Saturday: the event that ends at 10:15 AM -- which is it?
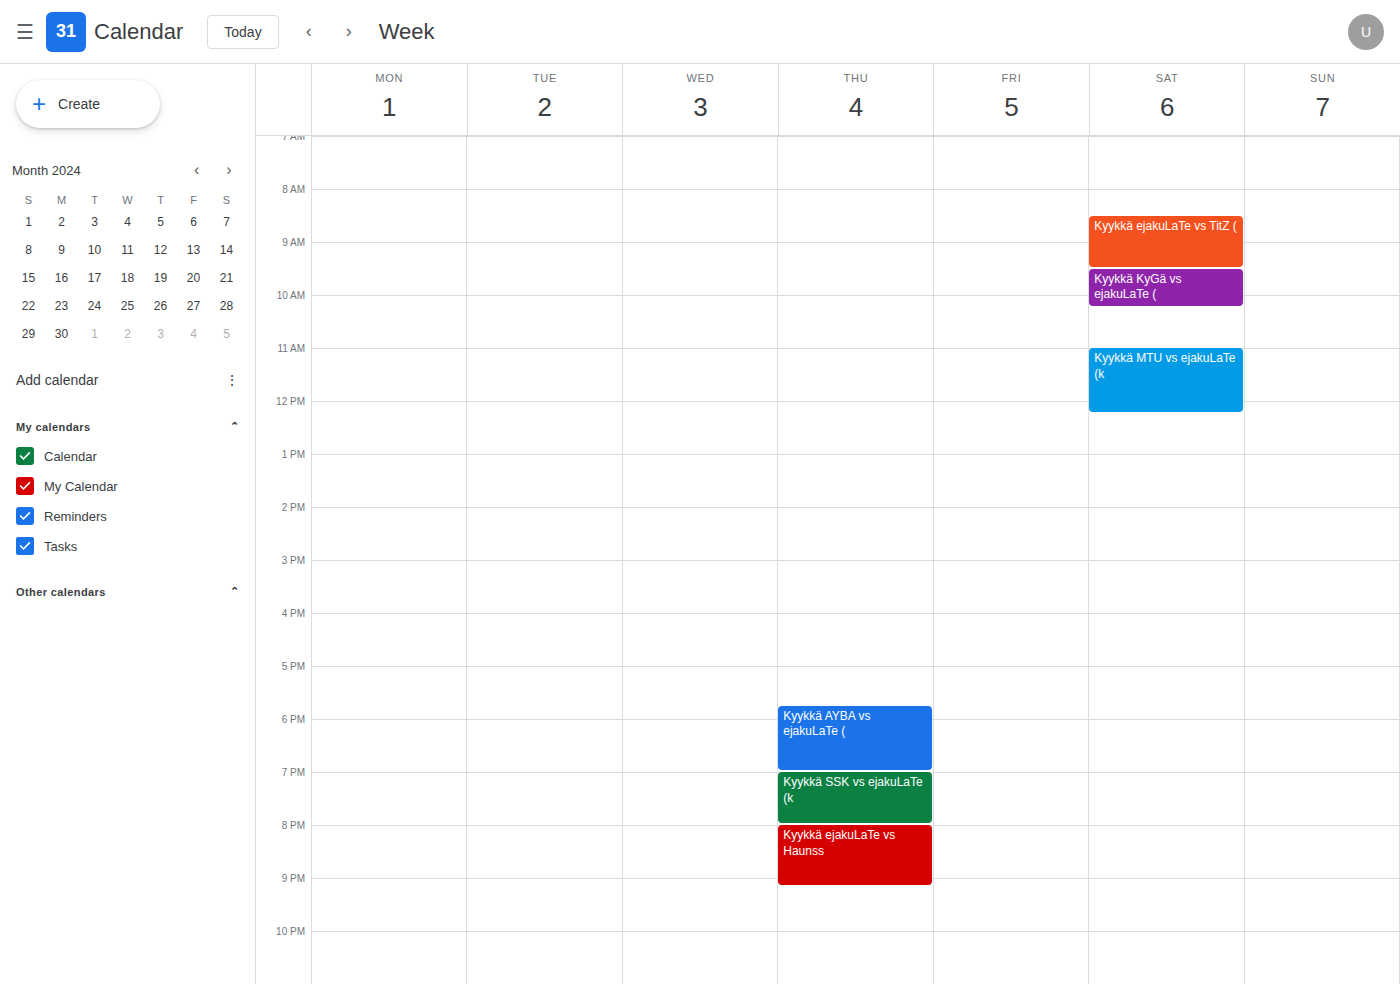
"Kyykkä KyGä vs ejakuLaTe ("